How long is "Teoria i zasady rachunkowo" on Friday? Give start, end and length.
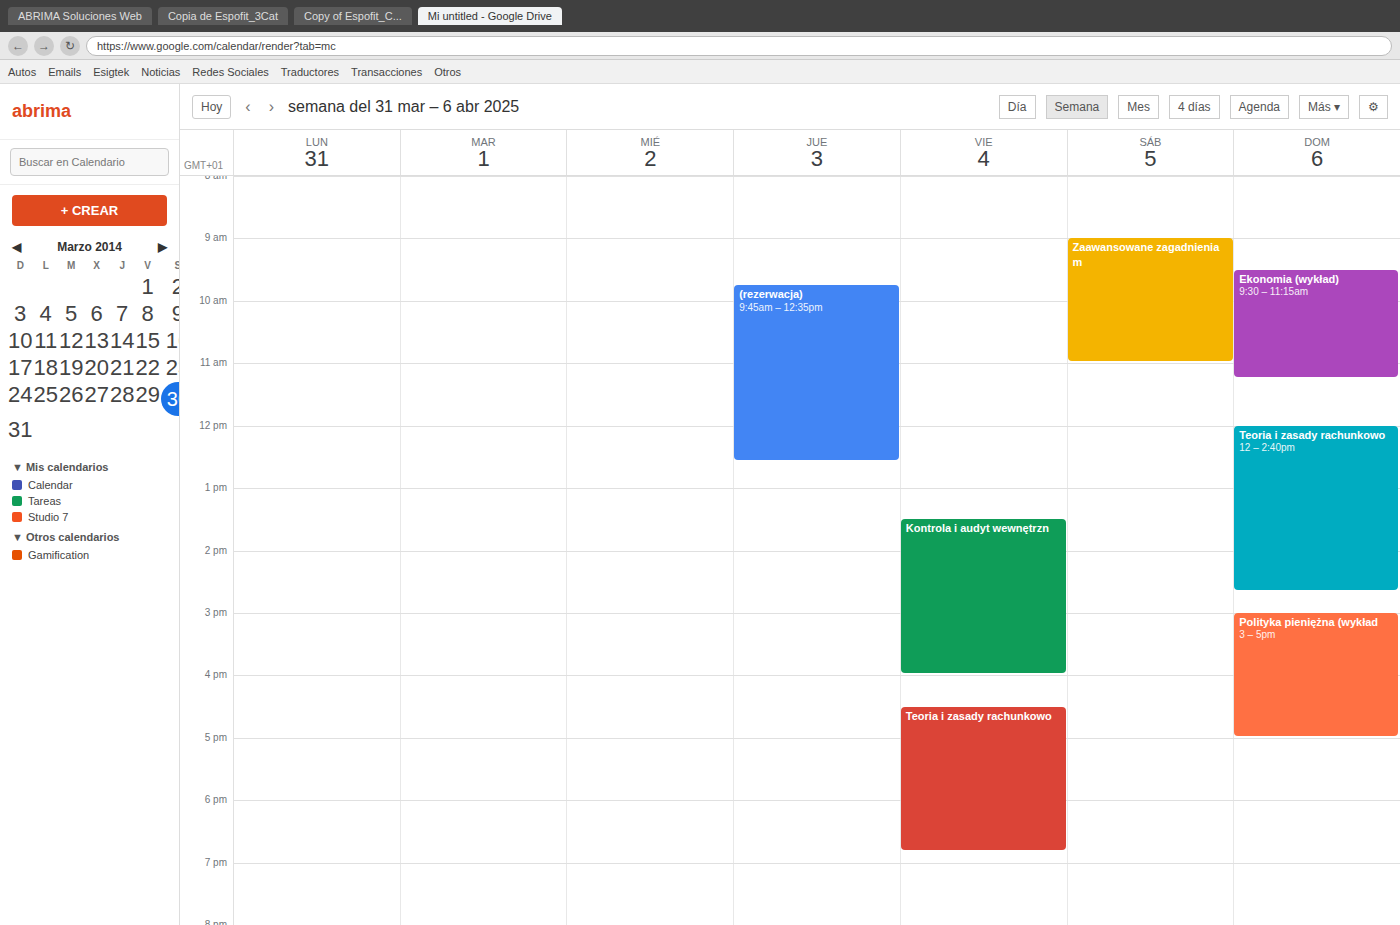
16:30 to 18:50, 2 hours 20 minutes